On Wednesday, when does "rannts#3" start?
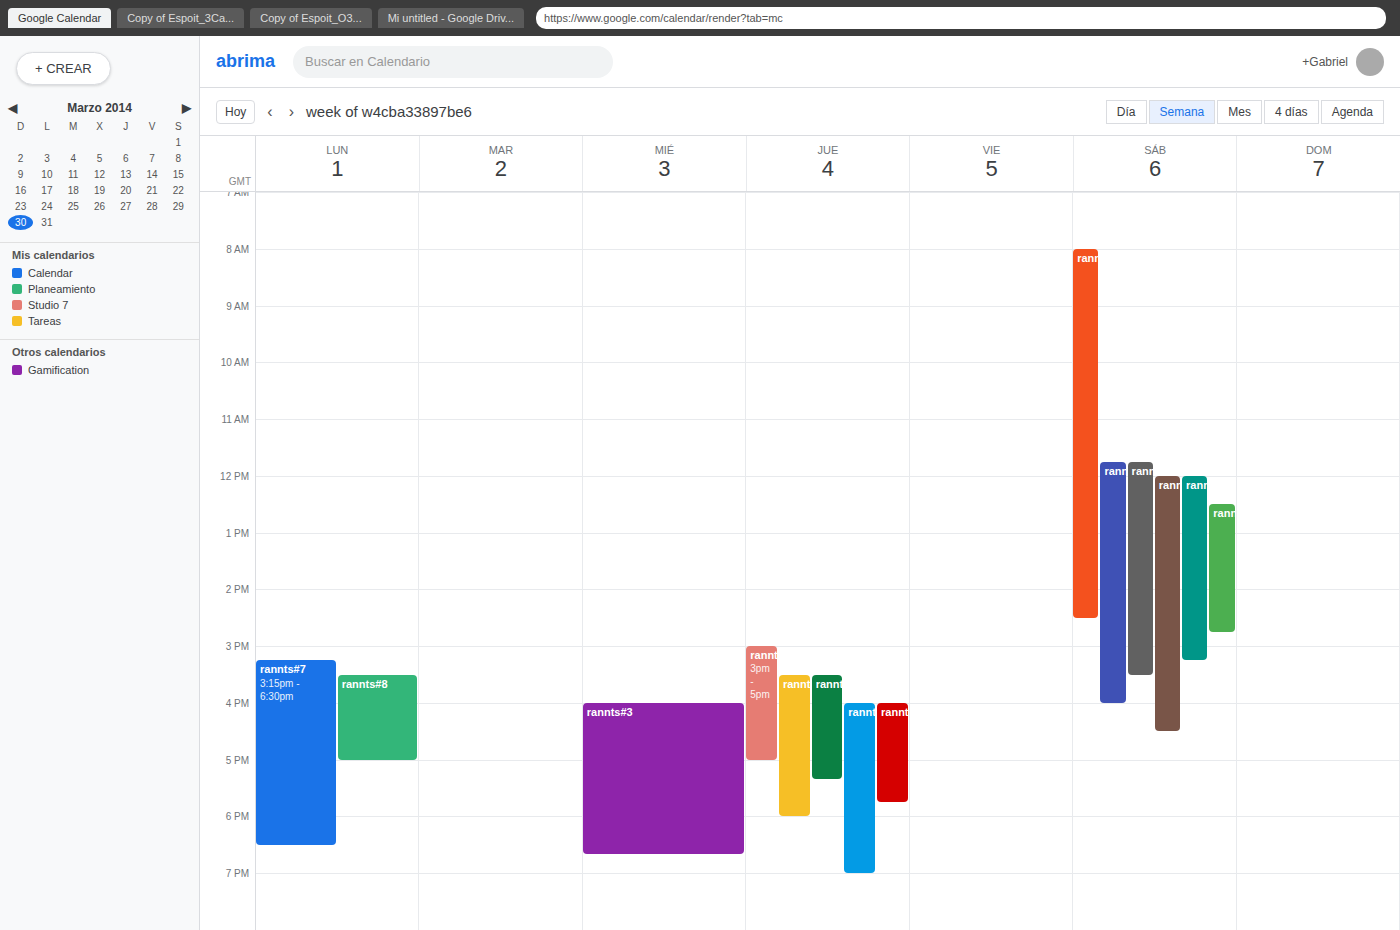
4:00 PM